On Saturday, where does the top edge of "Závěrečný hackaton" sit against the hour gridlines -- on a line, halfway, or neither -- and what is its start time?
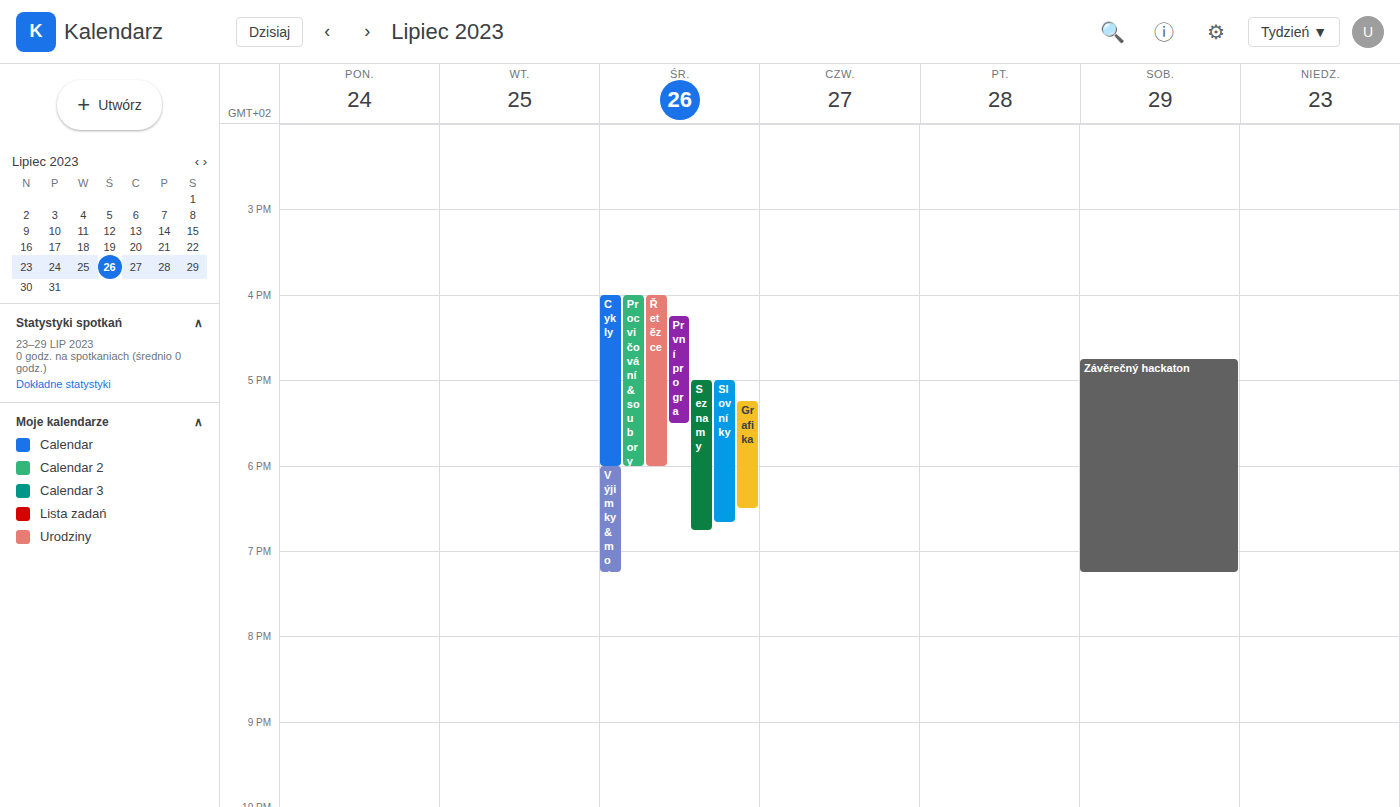
4:45 PM -- neither: three quarters of the way from the 4 PM line to the 5 PM line.